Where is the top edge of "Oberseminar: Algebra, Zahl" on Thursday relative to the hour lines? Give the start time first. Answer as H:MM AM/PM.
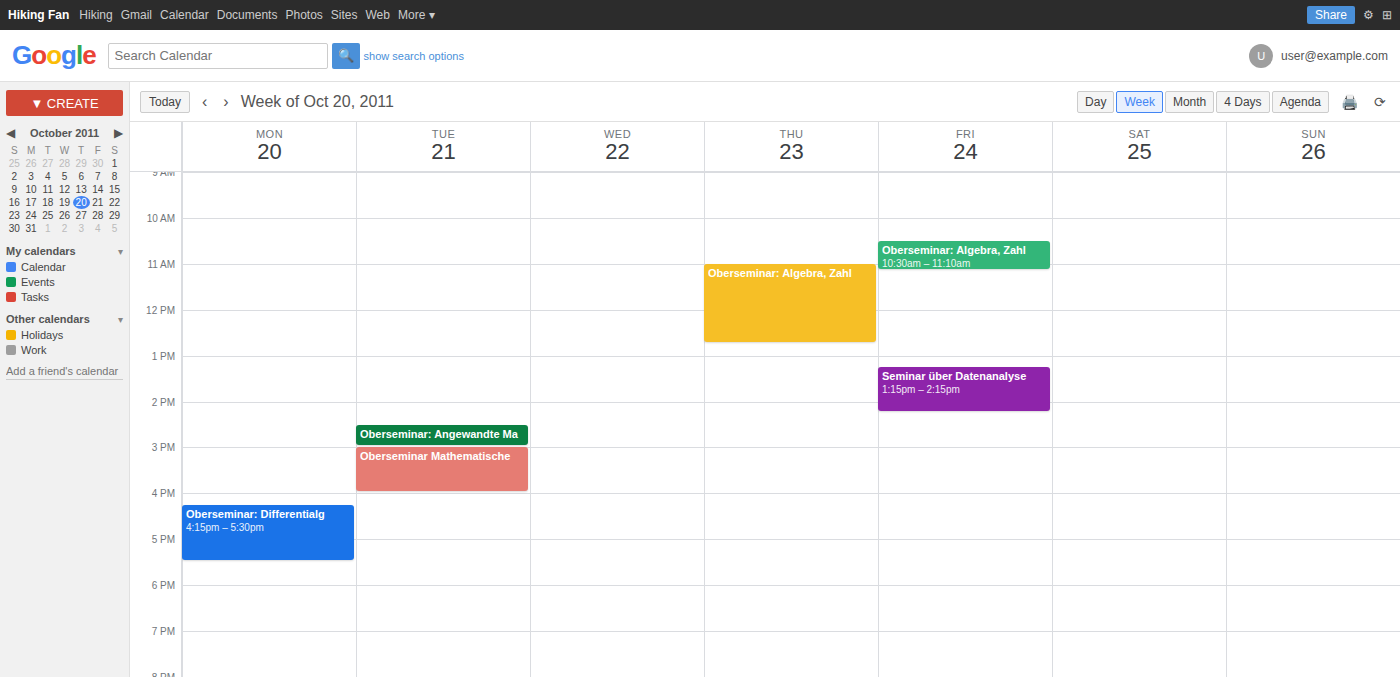
11:00 AM -- exactly on the 11 AM line.